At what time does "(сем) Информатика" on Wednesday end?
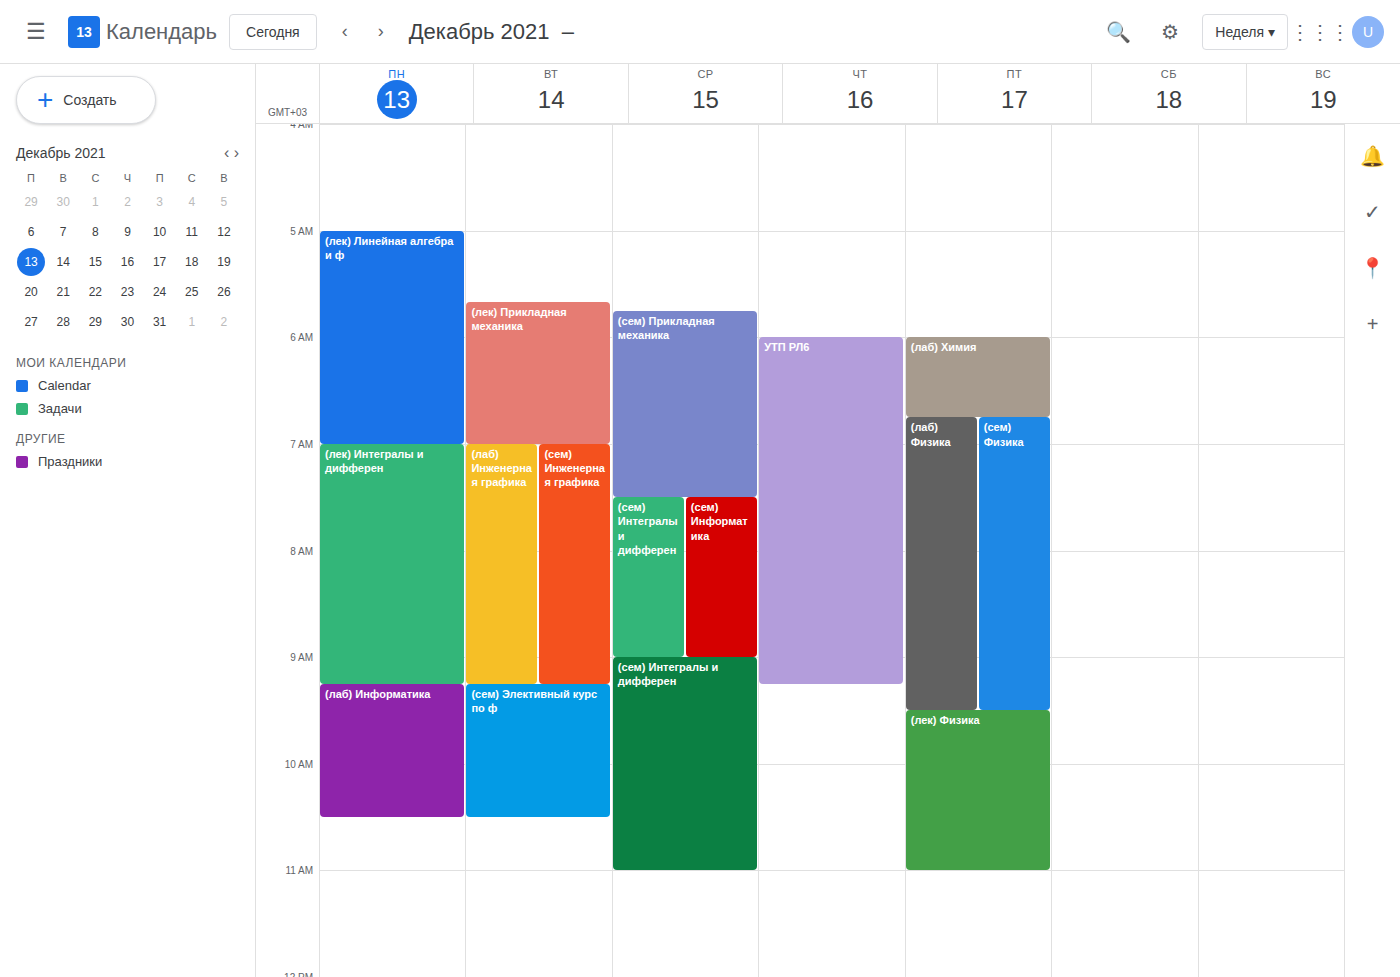
9:00 AM